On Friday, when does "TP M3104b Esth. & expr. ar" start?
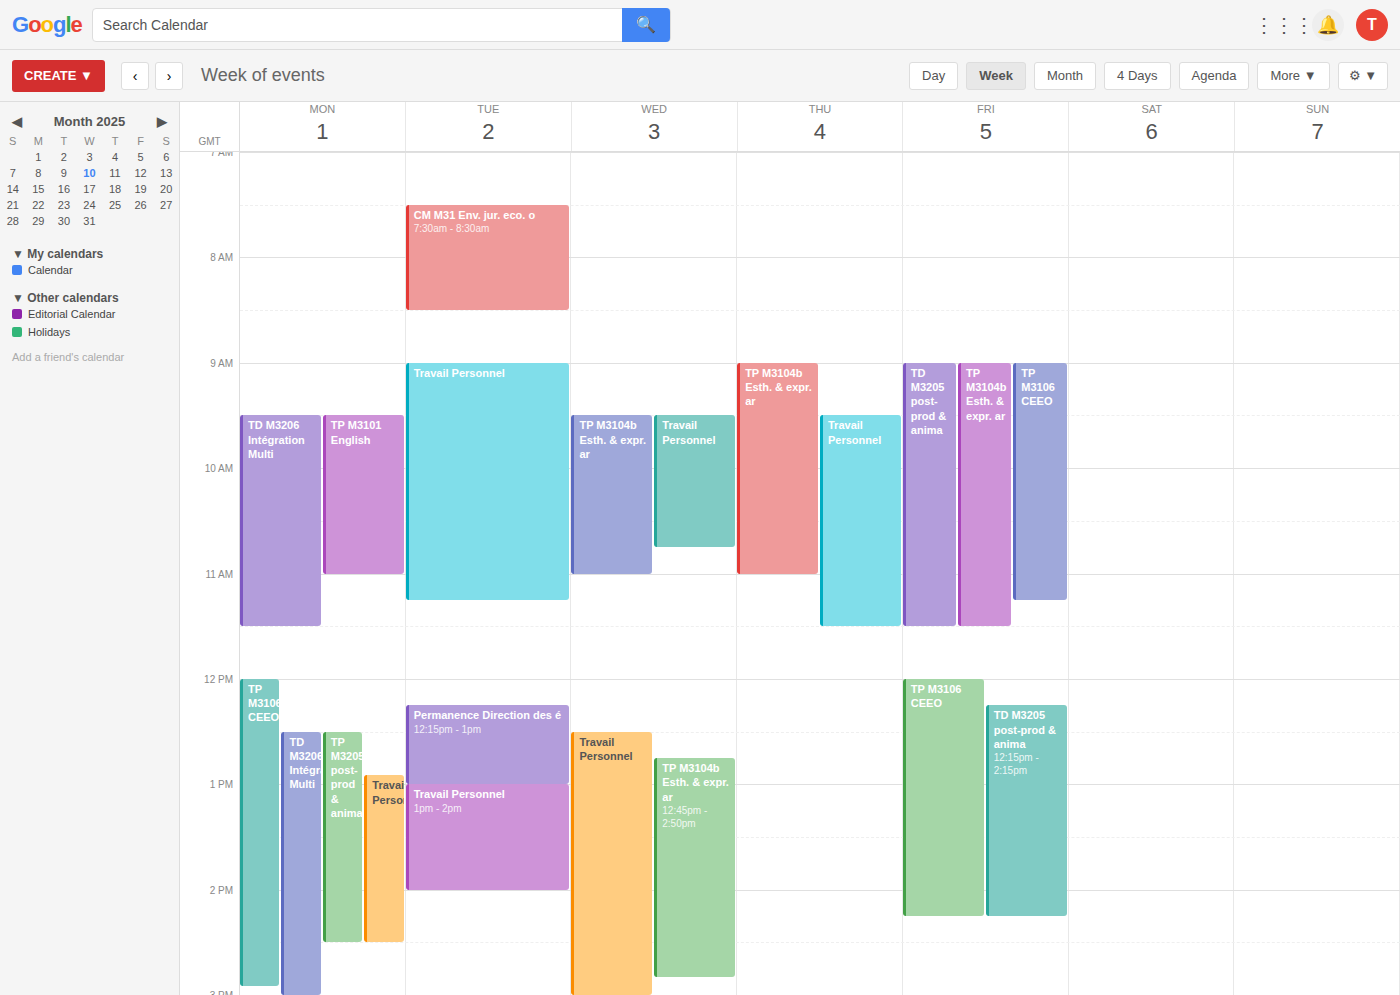
09:00